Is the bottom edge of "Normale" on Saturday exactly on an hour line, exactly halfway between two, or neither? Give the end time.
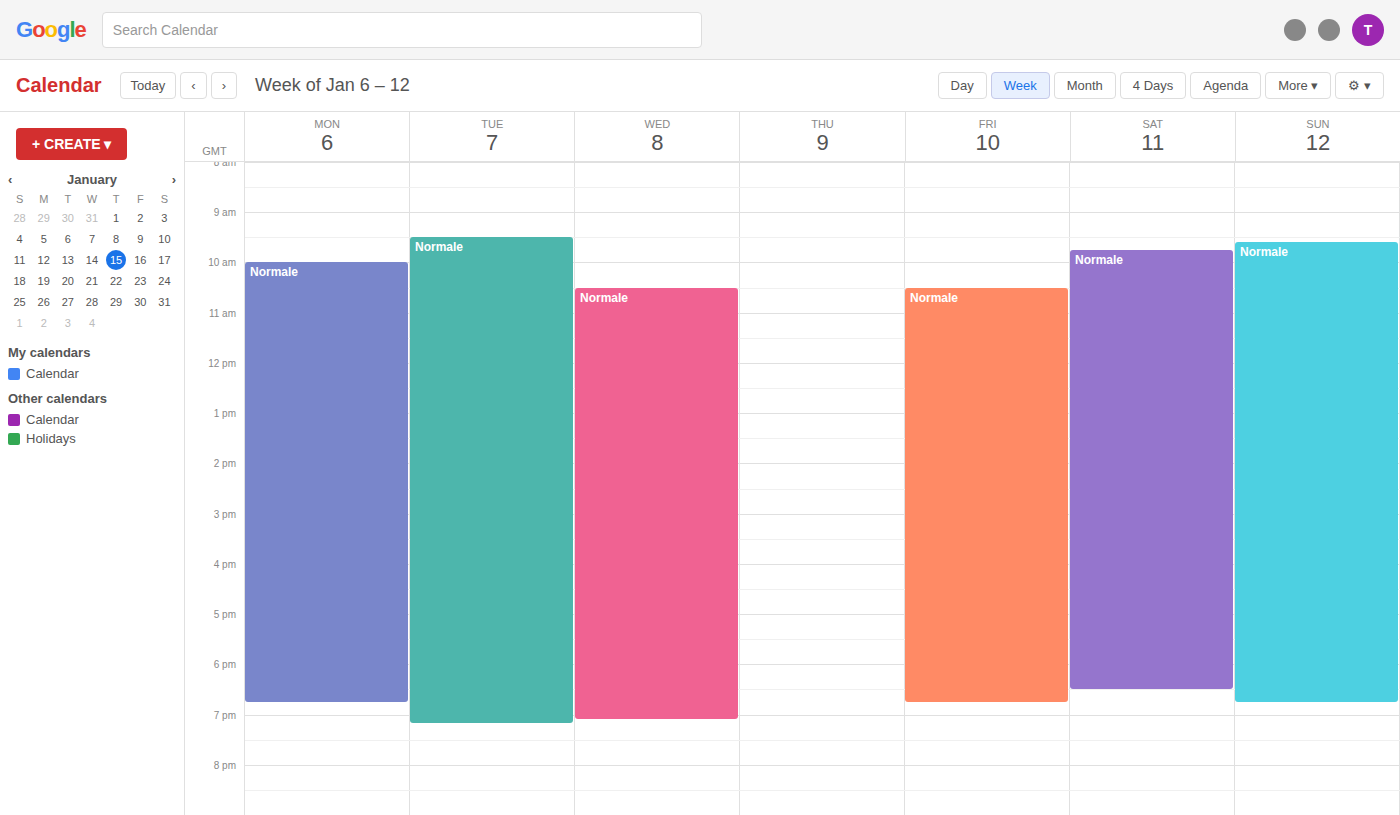
6:30 PM -- halfway between the 6 PM and 7 PM lines.